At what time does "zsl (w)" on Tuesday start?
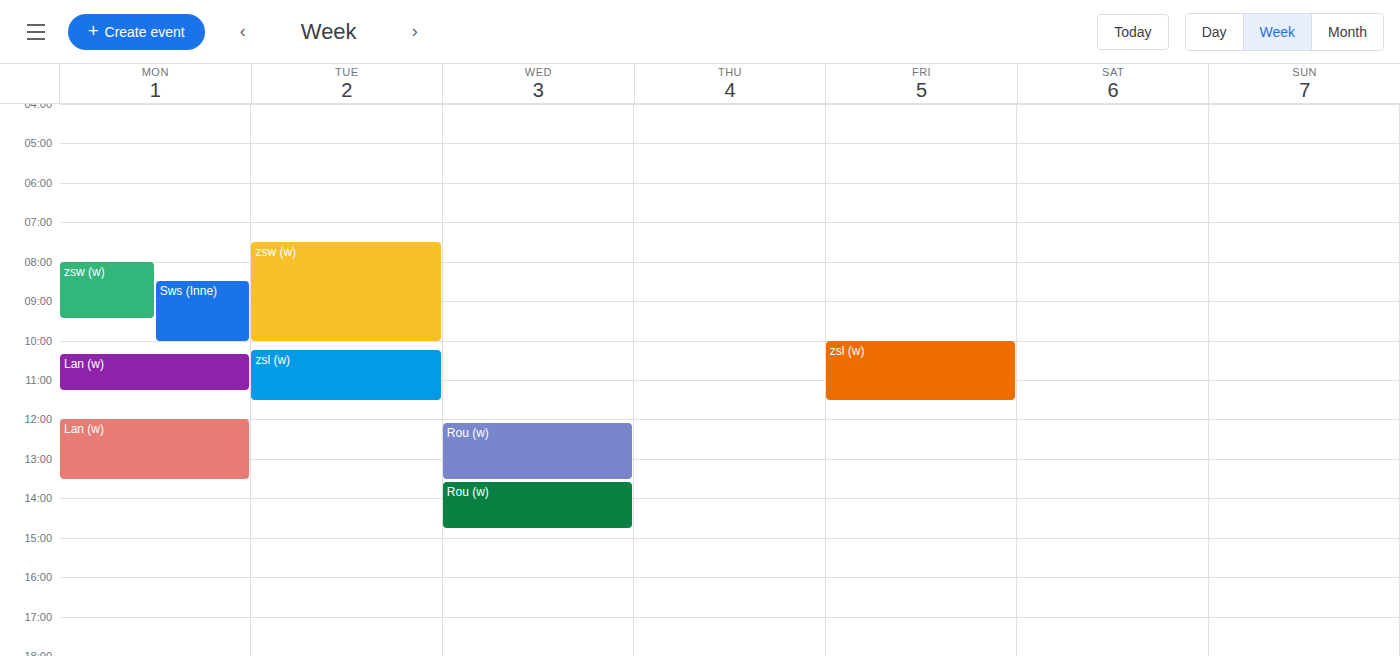
10:15 AM